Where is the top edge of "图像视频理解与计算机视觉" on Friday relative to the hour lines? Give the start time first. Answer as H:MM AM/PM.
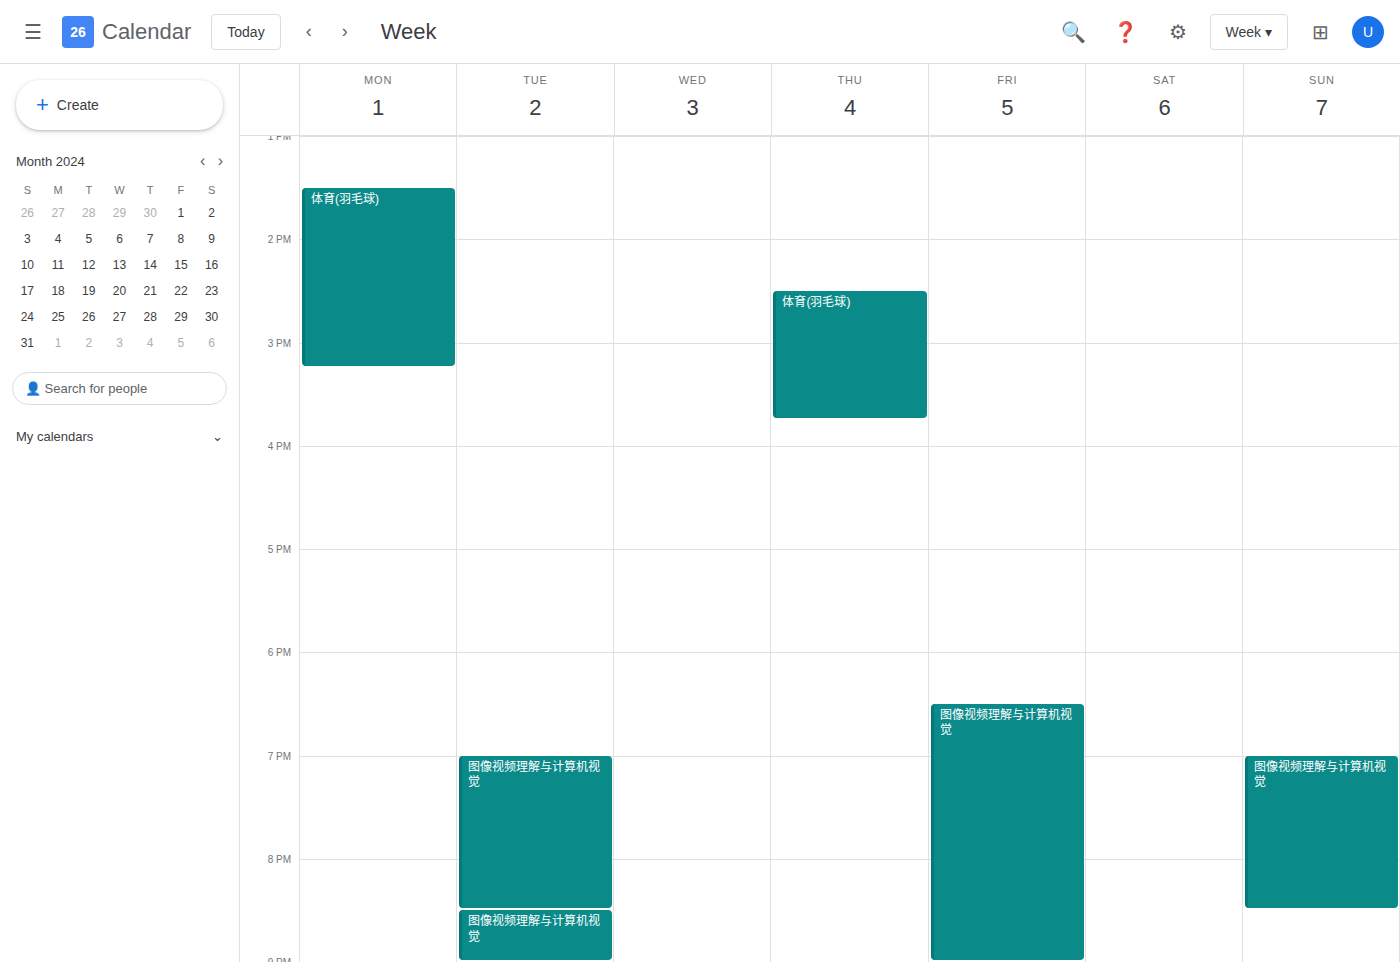
6:30 PM -- halfway between the 6 PM and 7 PM lines.